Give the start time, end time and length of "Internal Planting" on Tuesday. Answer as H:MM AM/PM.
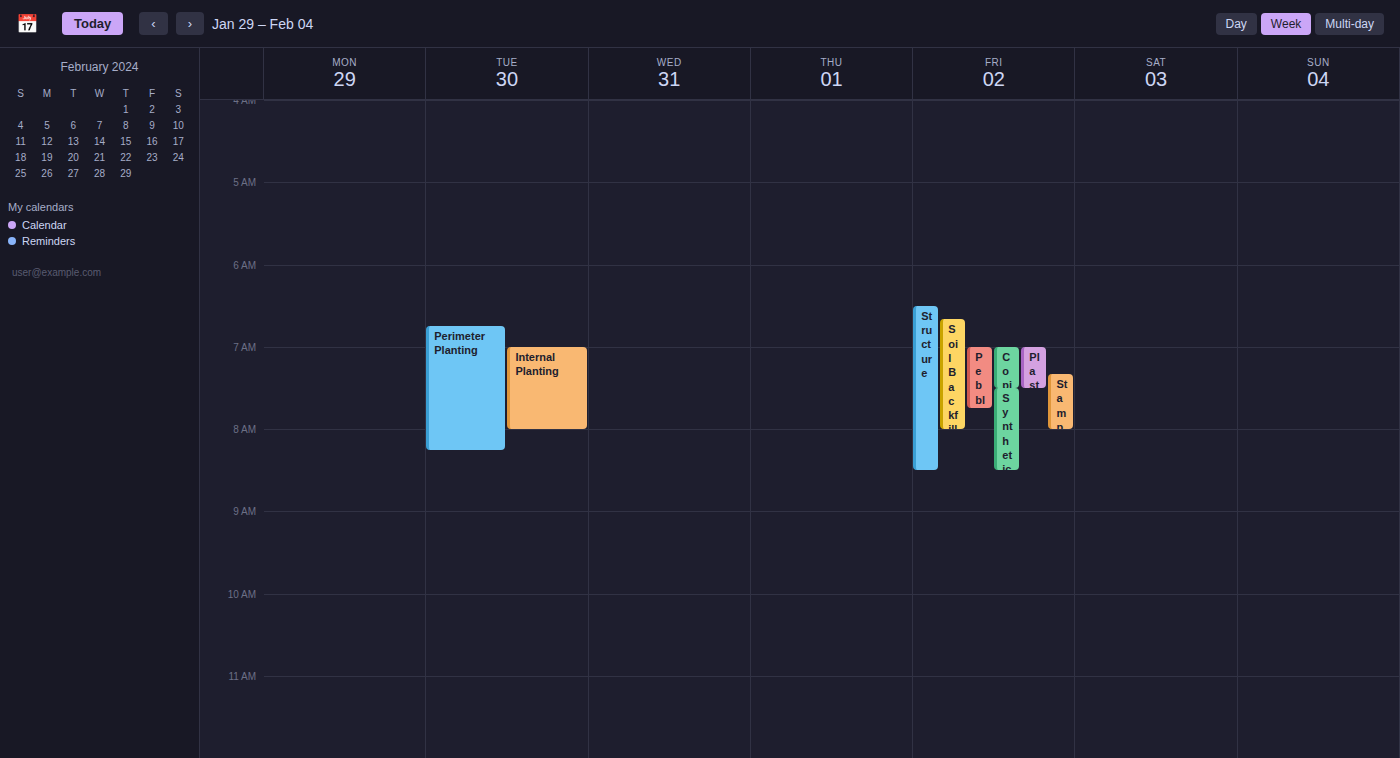
7:00 AM to 8:00 AM, 1 hour